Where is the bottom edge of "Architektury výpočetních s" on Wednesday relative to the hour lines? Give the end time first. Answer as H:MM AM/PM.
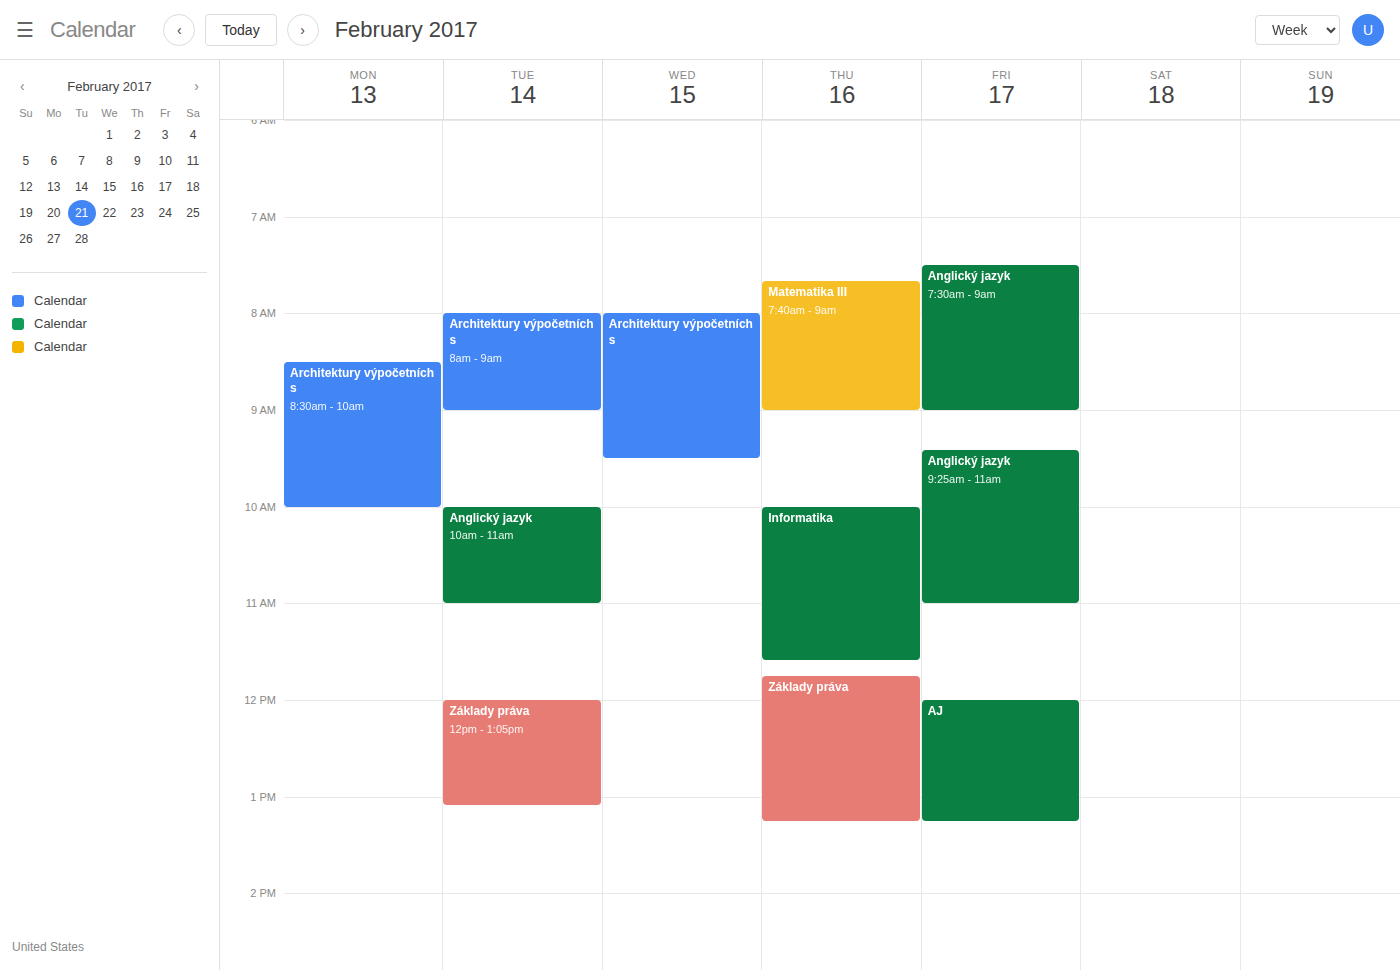
9:30 AM -- halfway between the 9 AM and 10 AM lines.